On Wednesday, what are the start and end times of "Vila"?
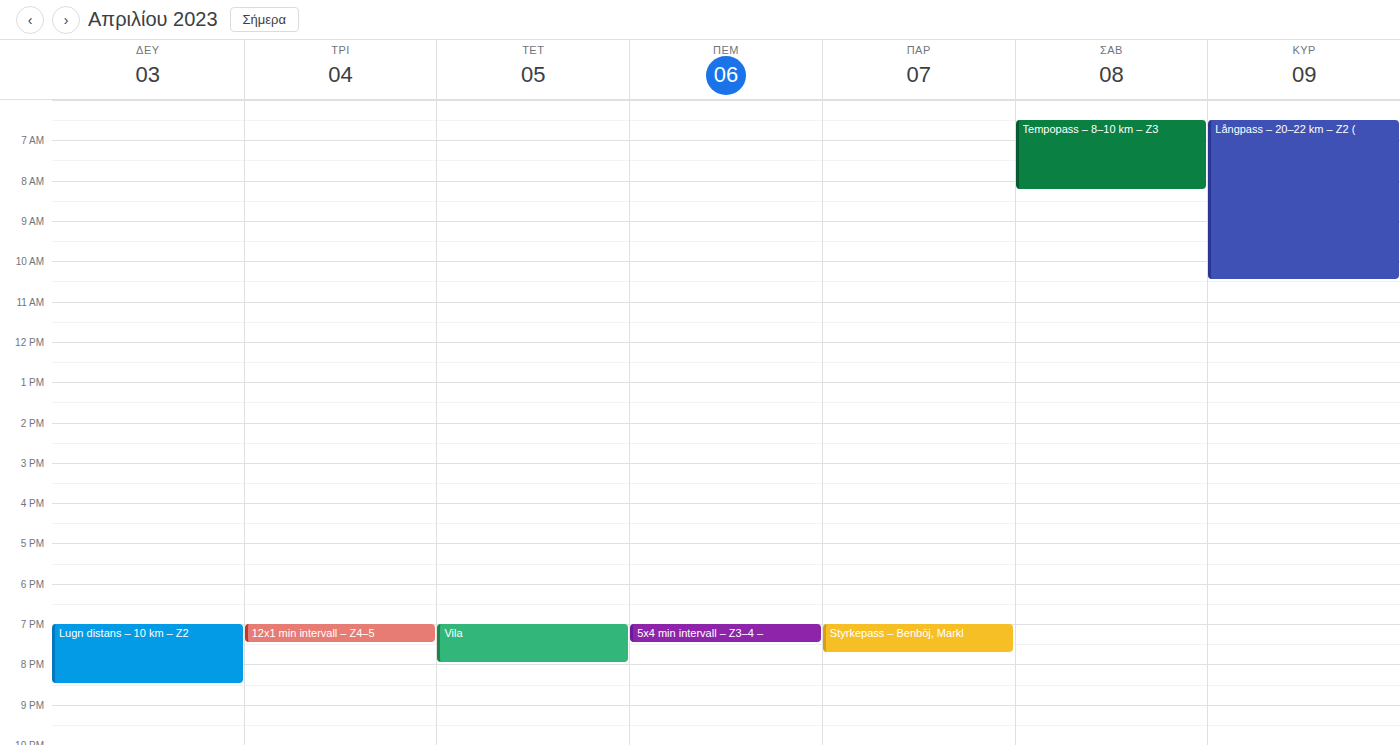
7:00 PM to 8:00 PM